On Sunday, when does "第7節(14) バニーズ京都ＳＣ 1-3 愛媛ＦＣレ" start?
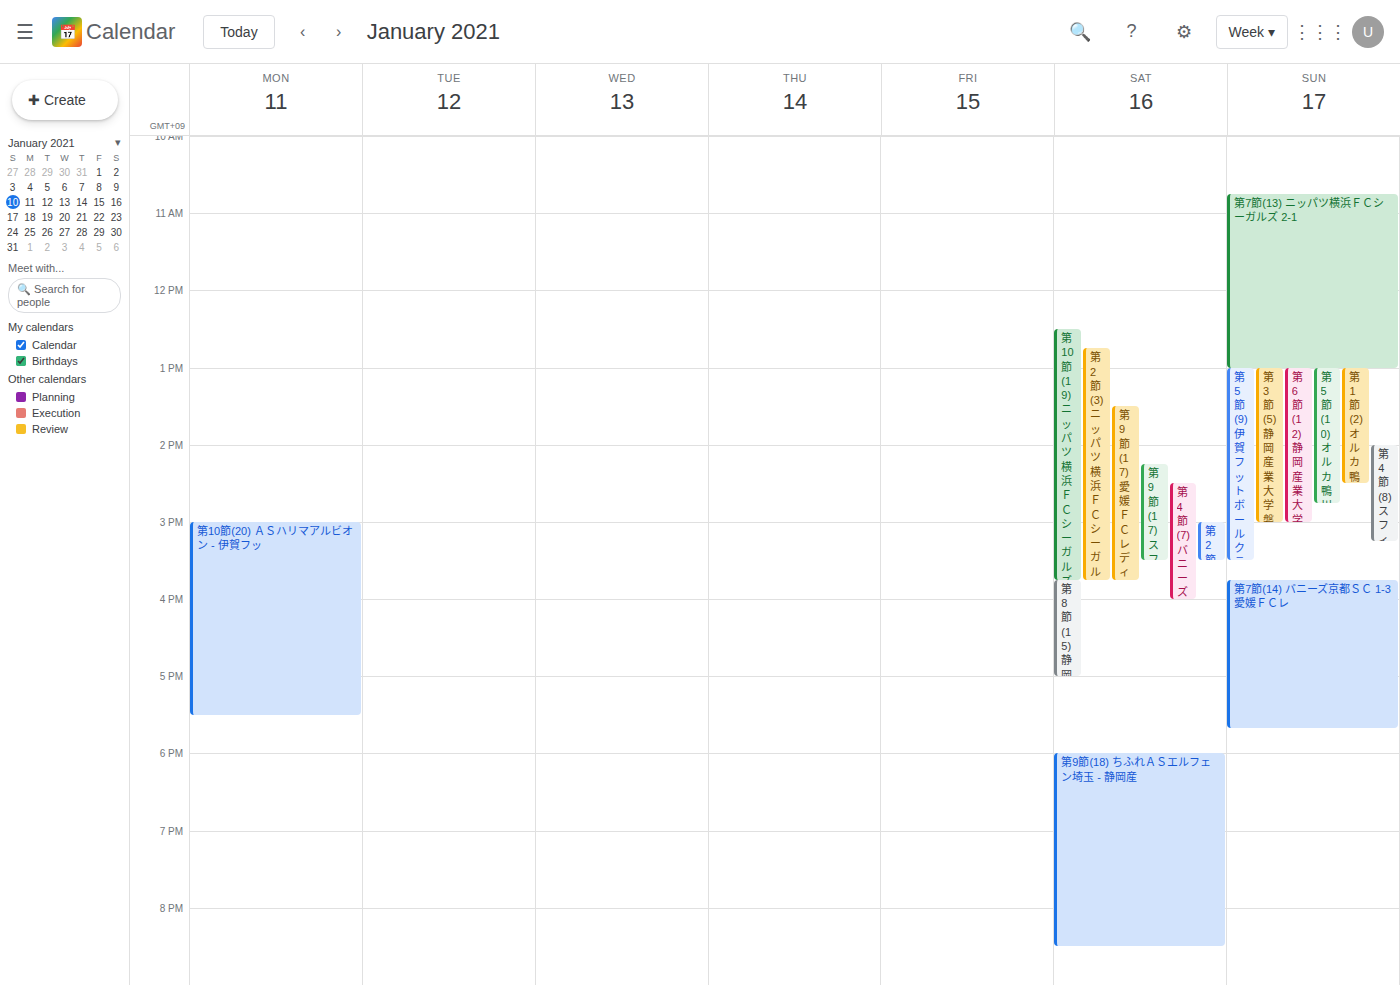
15:45